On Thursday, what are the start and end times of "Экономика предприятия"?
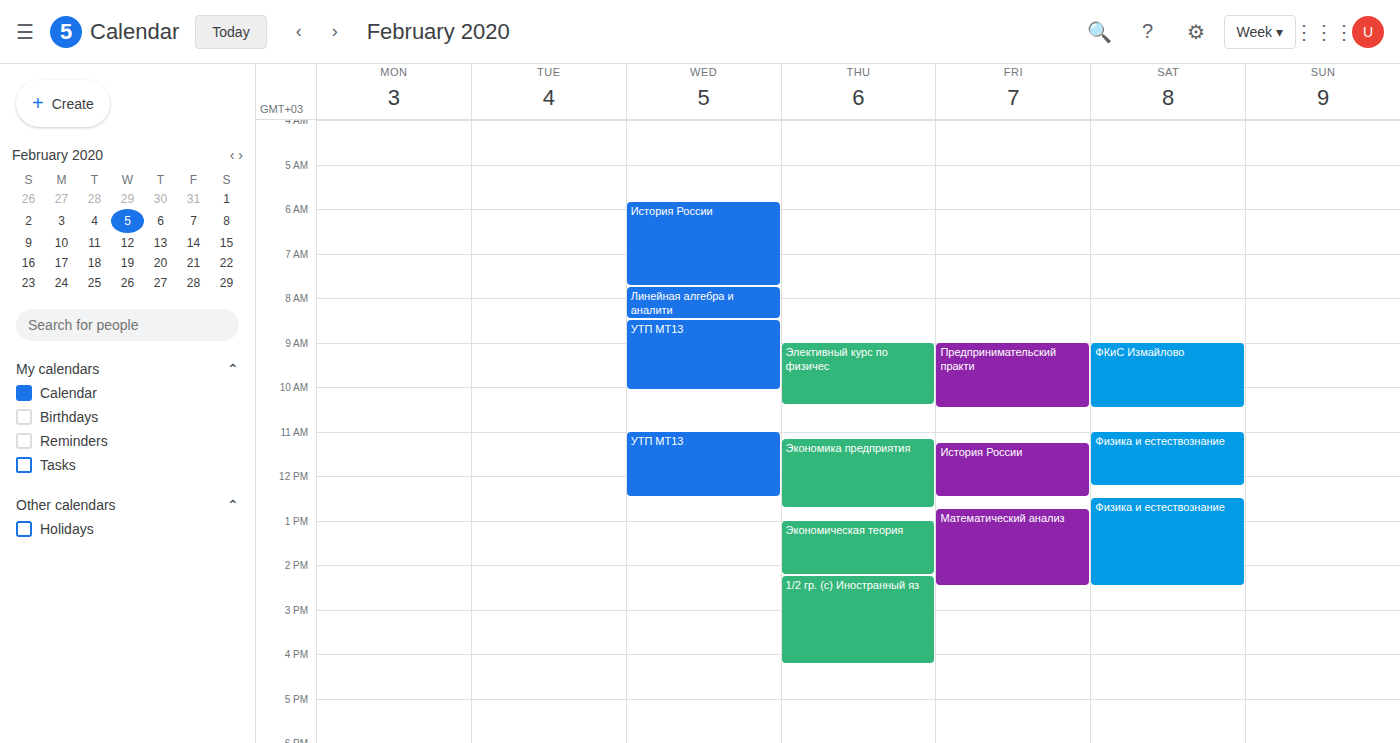
11:10 AM to 12:45 PM